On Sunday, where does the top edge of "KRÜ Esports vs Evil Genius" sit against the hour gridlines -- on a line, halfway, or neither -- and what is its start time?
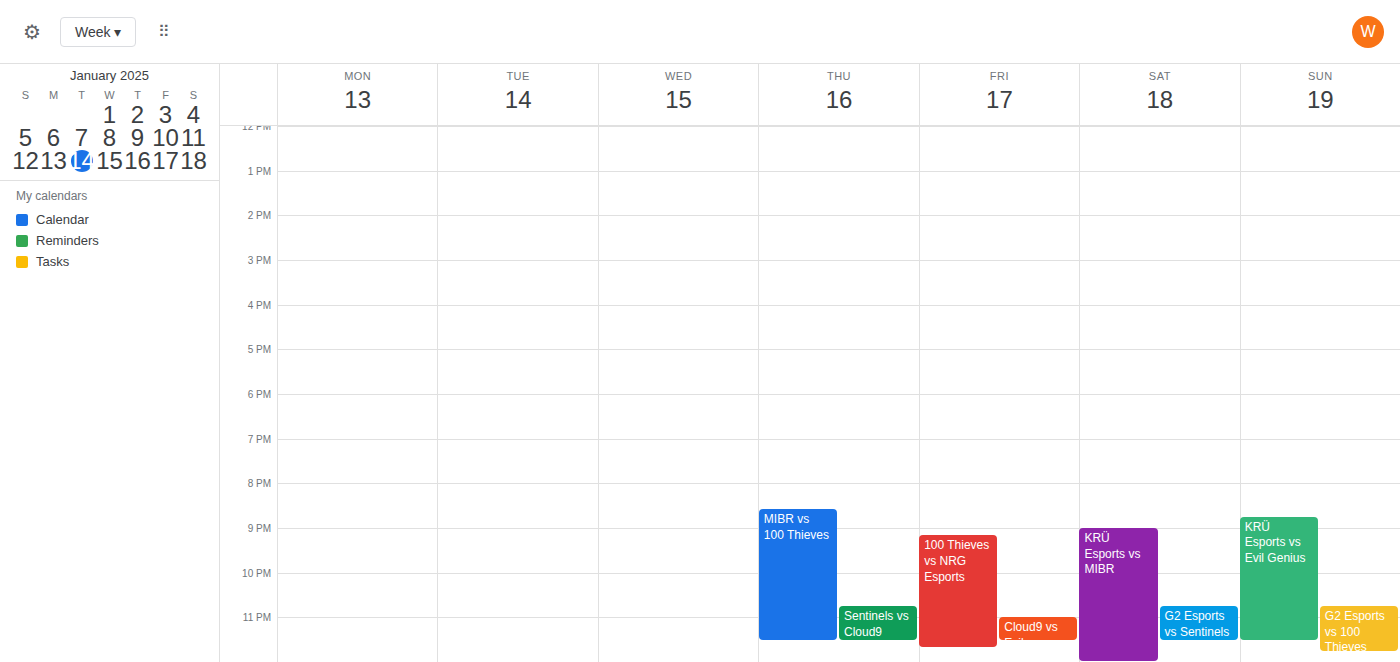
8:45 PM -- neither: three quarters of the way from the 8 PM line to the 9 PM line.